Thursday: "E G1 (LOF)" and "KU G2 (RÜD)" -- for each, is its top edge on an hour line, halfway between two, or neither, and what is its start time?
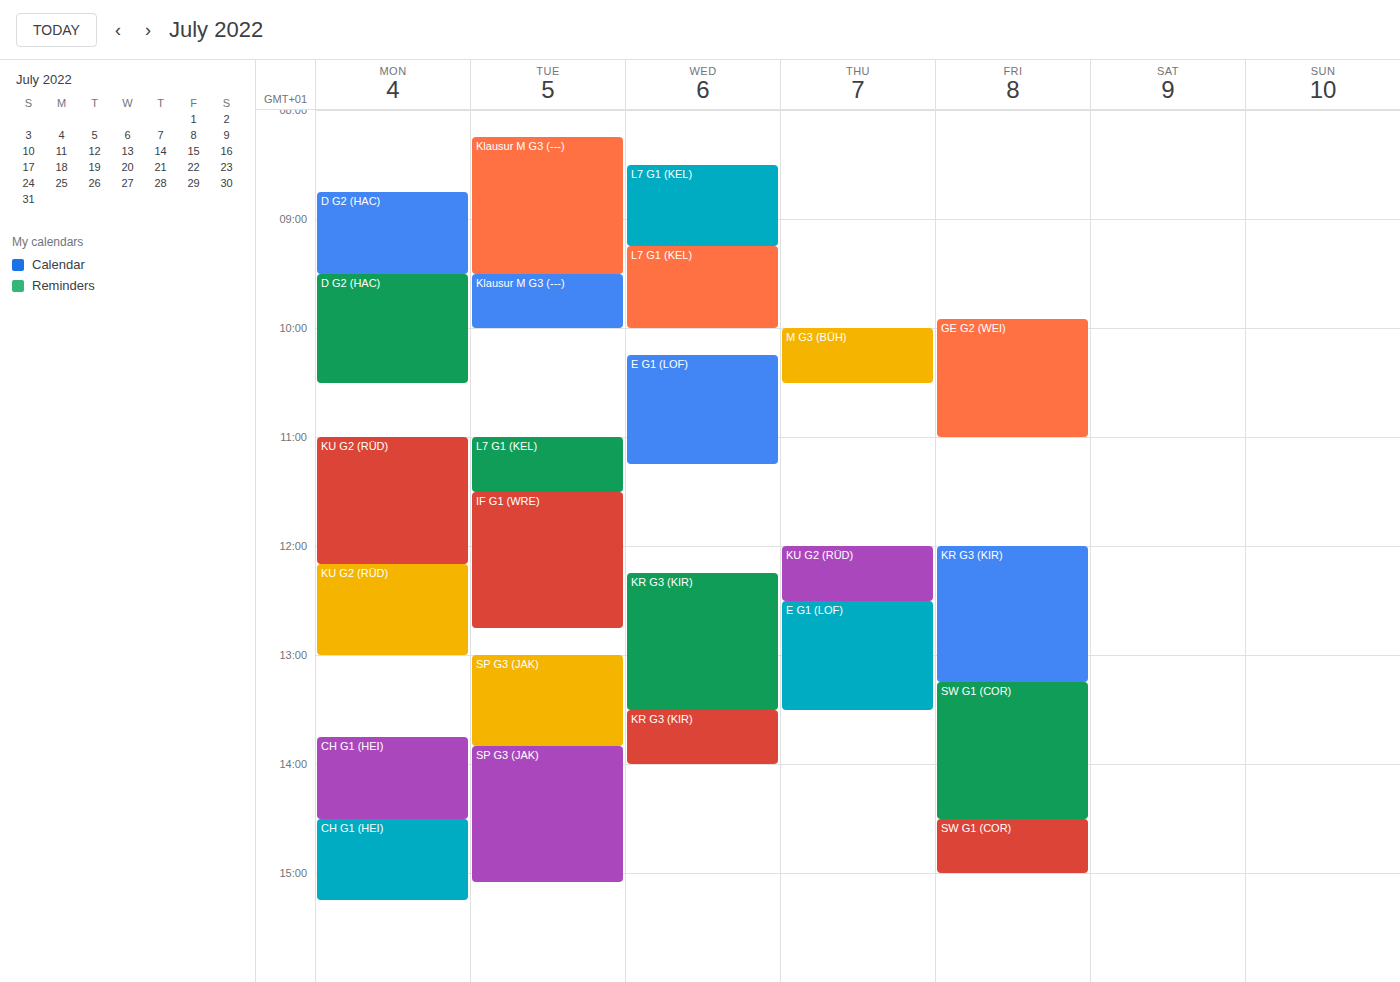
"E G1 (LOF)": 12:30 PM, halfway between the 12 PM and 1 PM lines. "KU G2 (RÜD)": 12:00 PM, exactly on the 12 PM line.